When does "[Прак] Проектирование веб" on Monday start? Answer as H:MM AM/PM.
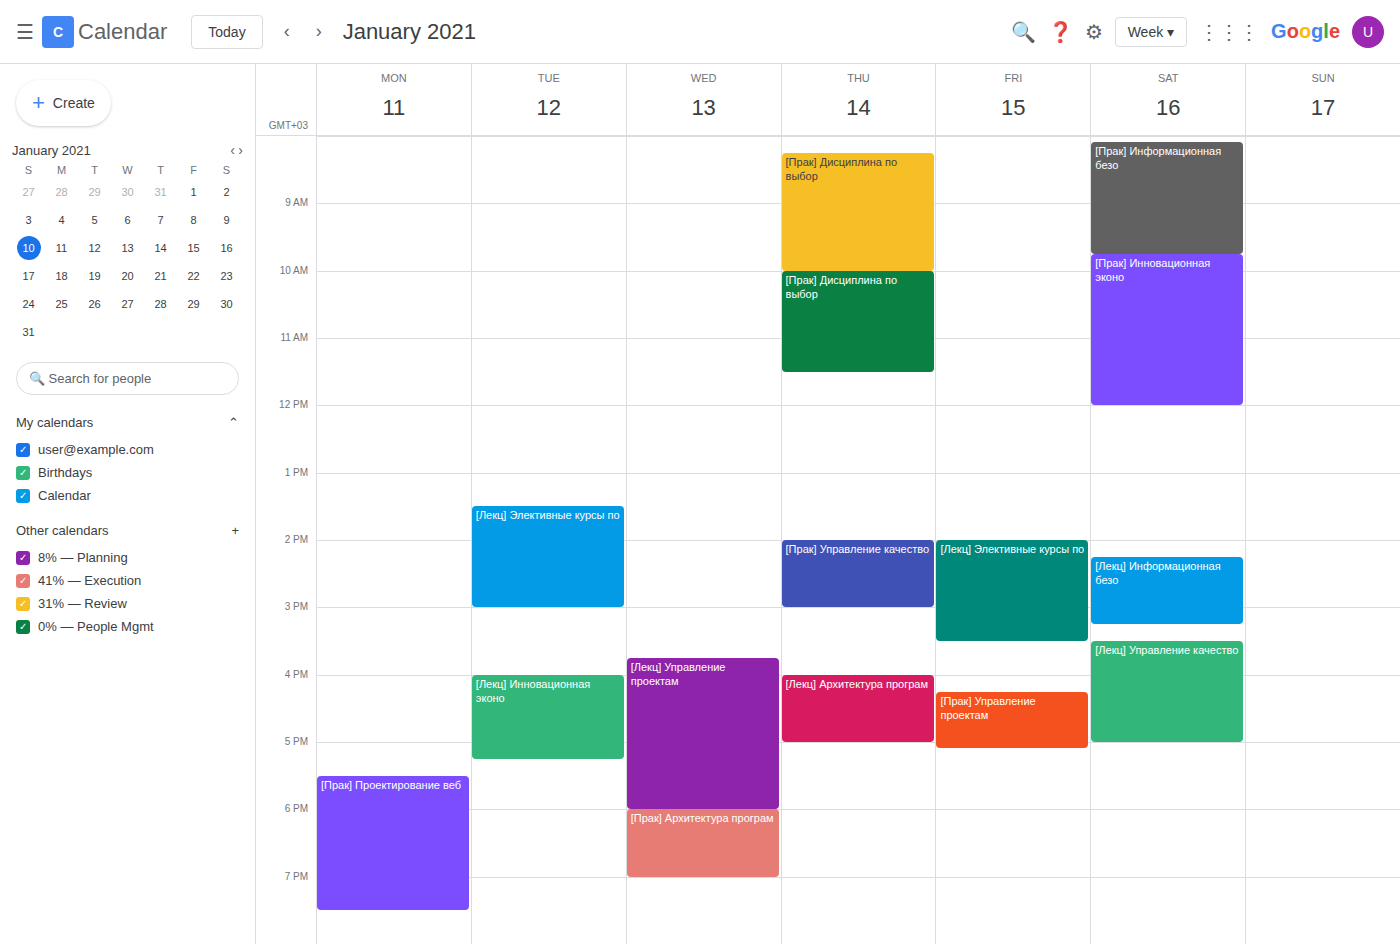
5:30 PM